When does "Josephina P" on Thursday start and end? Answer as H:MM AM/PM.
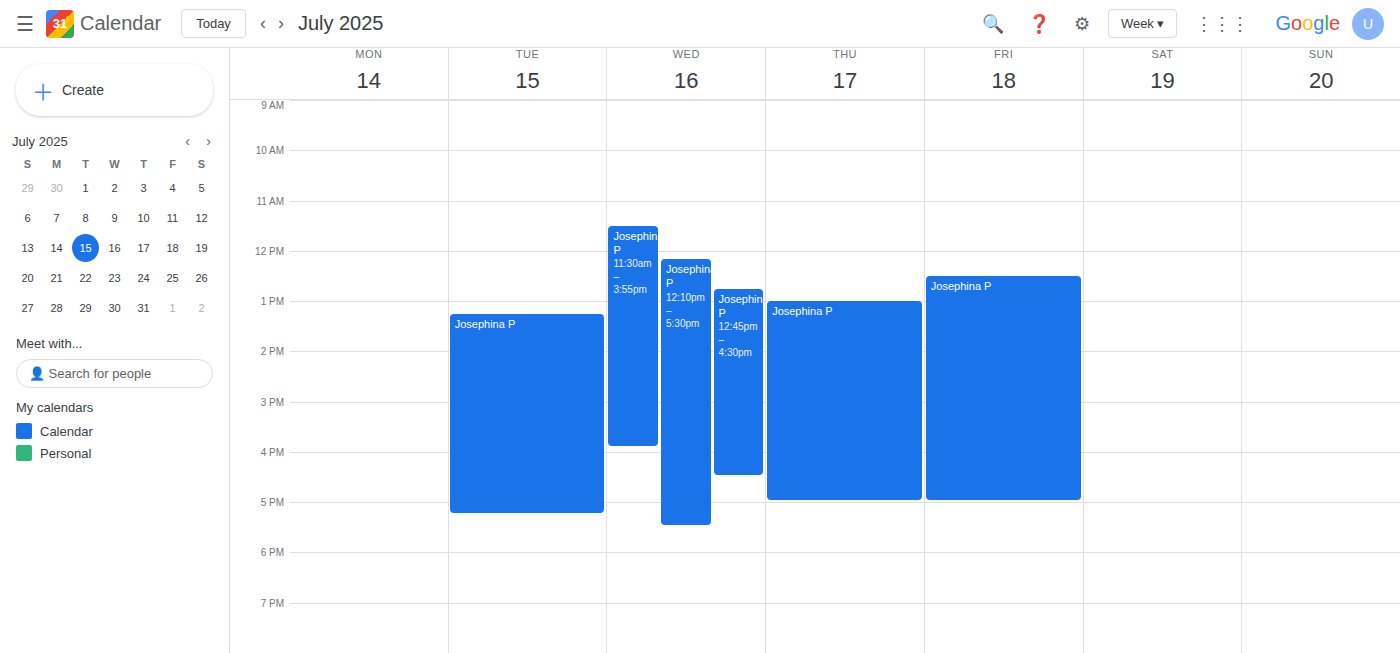
1:00 PM to 5:00 PM